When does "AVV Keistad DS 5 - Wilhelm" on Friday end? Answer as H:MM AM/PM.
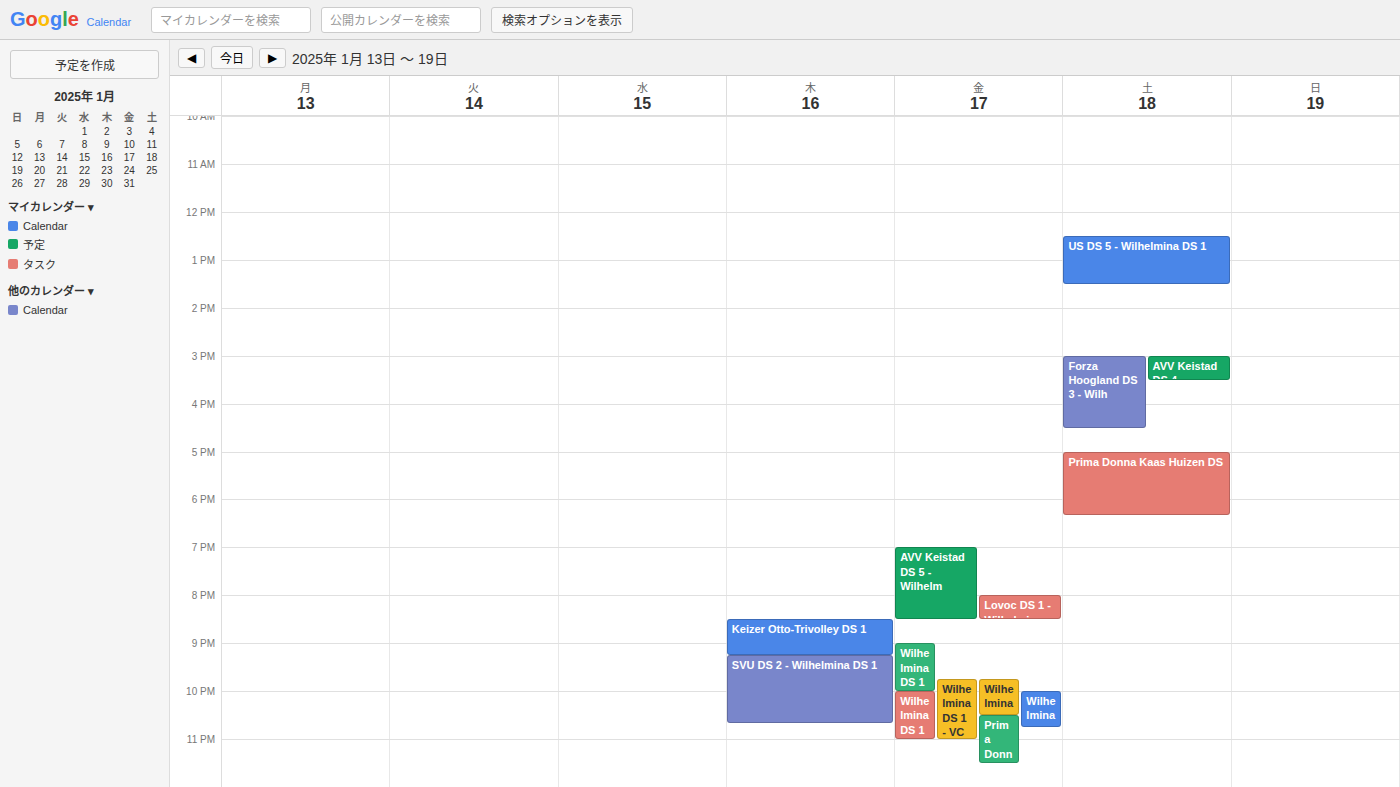
8:30 PM